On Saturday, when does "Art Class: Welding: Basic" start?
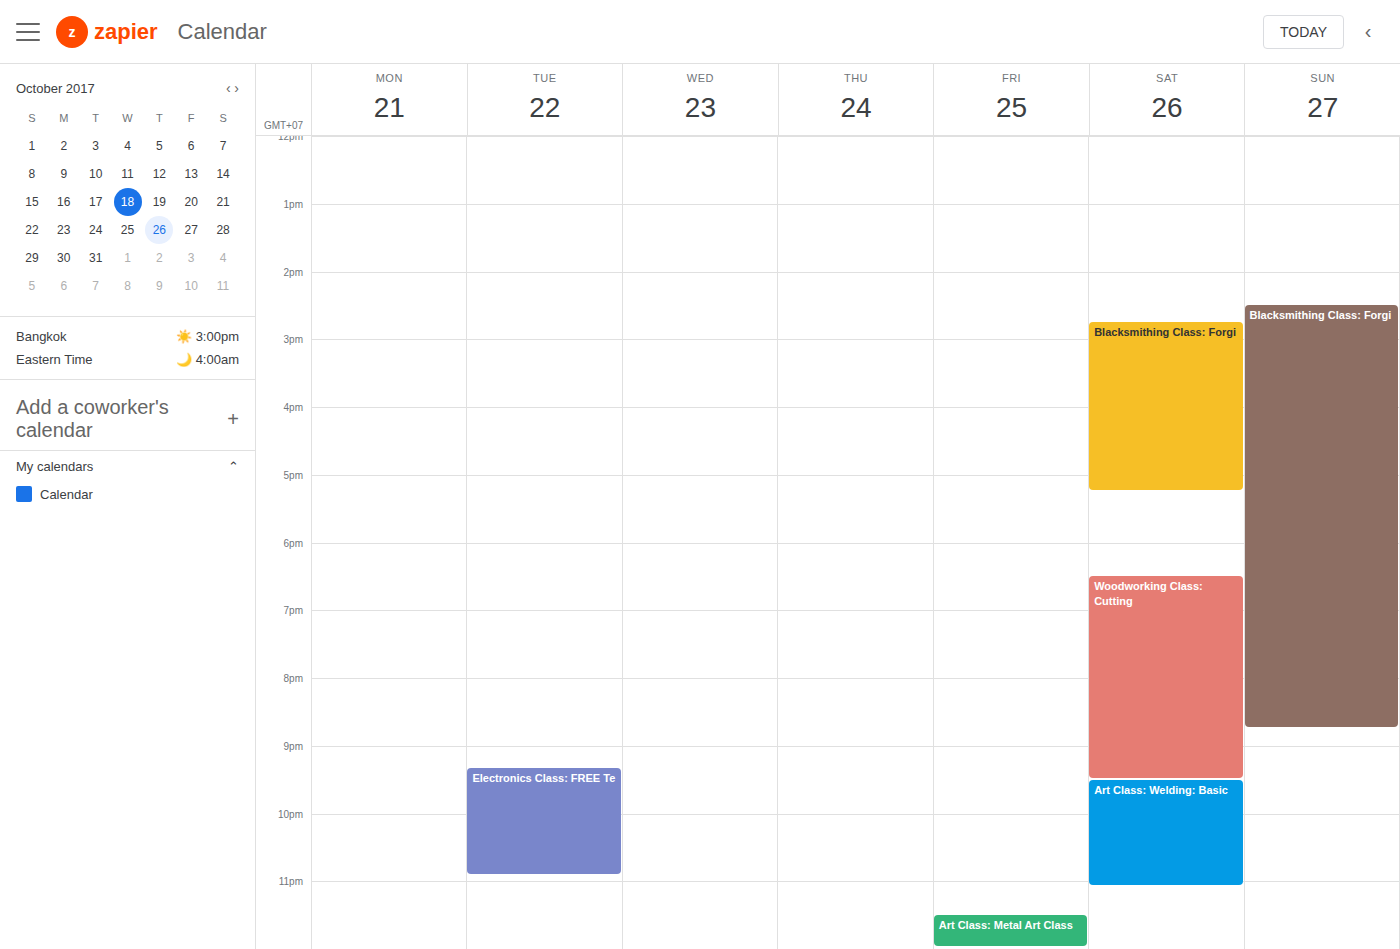
9:30 PM